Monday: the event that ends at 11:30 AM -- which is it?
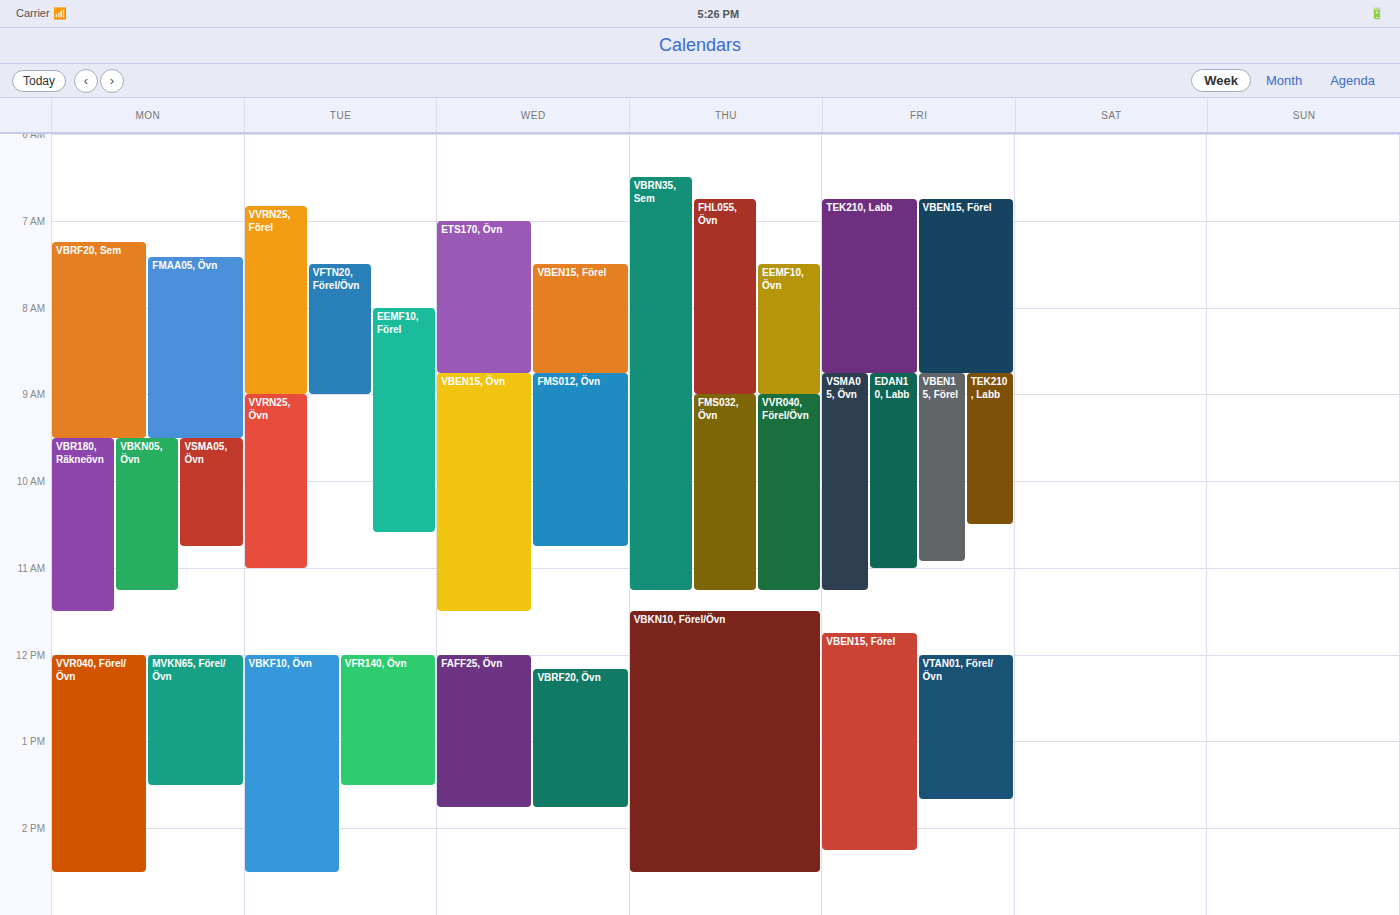
"VBR180, Räkneövn"